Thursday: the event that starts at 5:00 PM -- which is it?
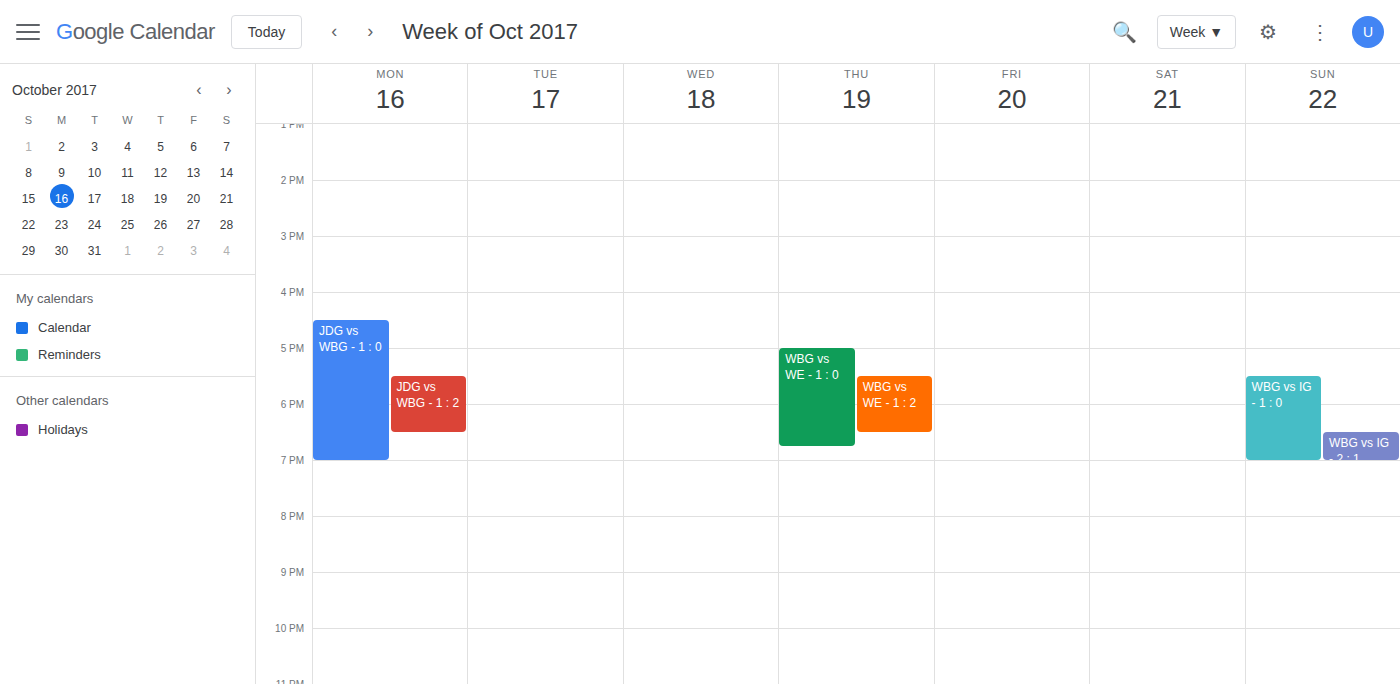
"WBG vs WE - 1 : 0"